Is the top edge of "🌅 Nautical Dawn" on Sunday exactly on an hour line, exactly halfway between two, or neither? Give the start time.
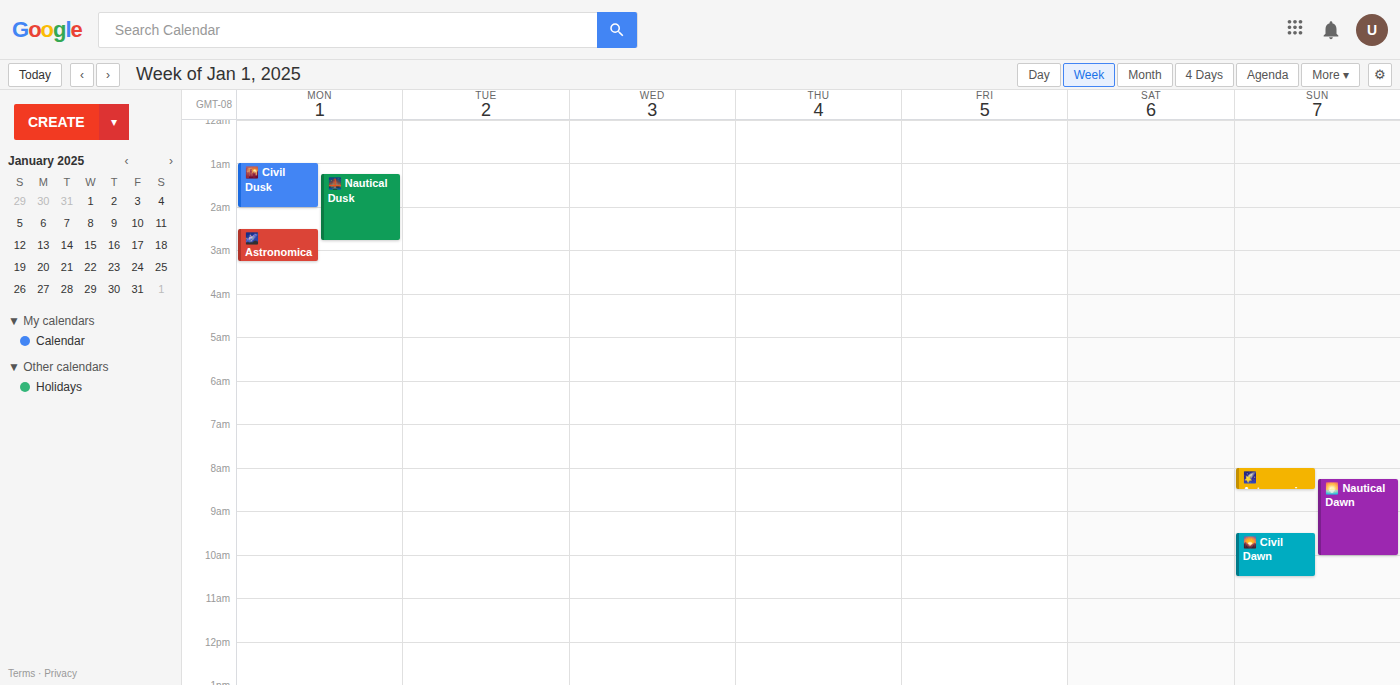
8:15 AM -- neither: a quarter of the way from the 8 AM line to the 9 AM line.